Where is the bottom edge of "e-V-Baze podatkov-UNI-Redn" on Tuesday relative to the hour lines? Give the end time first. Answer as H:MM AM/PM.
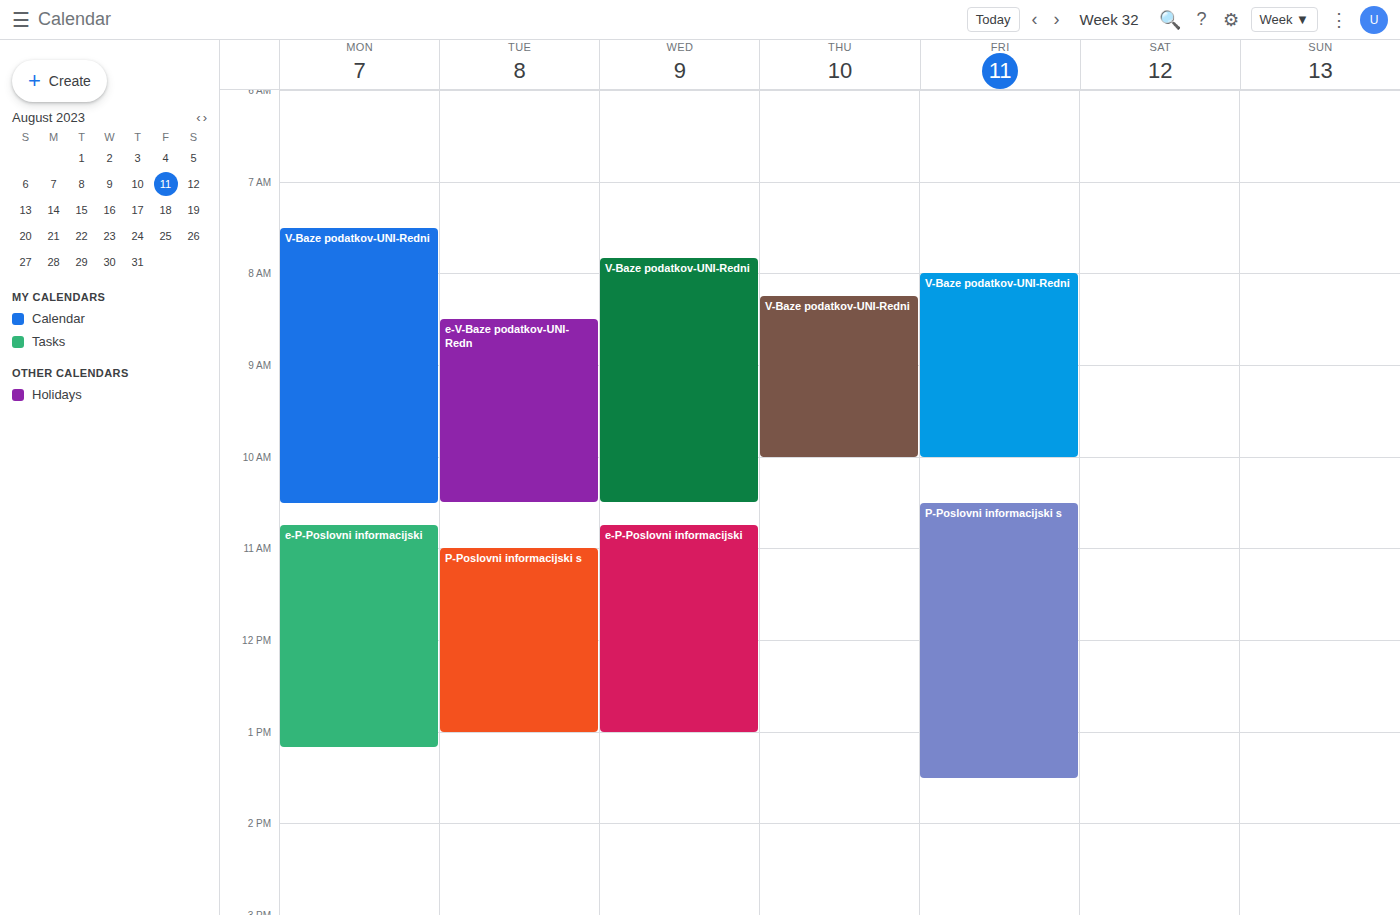
10:30 AM -- halfway between the 10 AM and 11 AM lines.